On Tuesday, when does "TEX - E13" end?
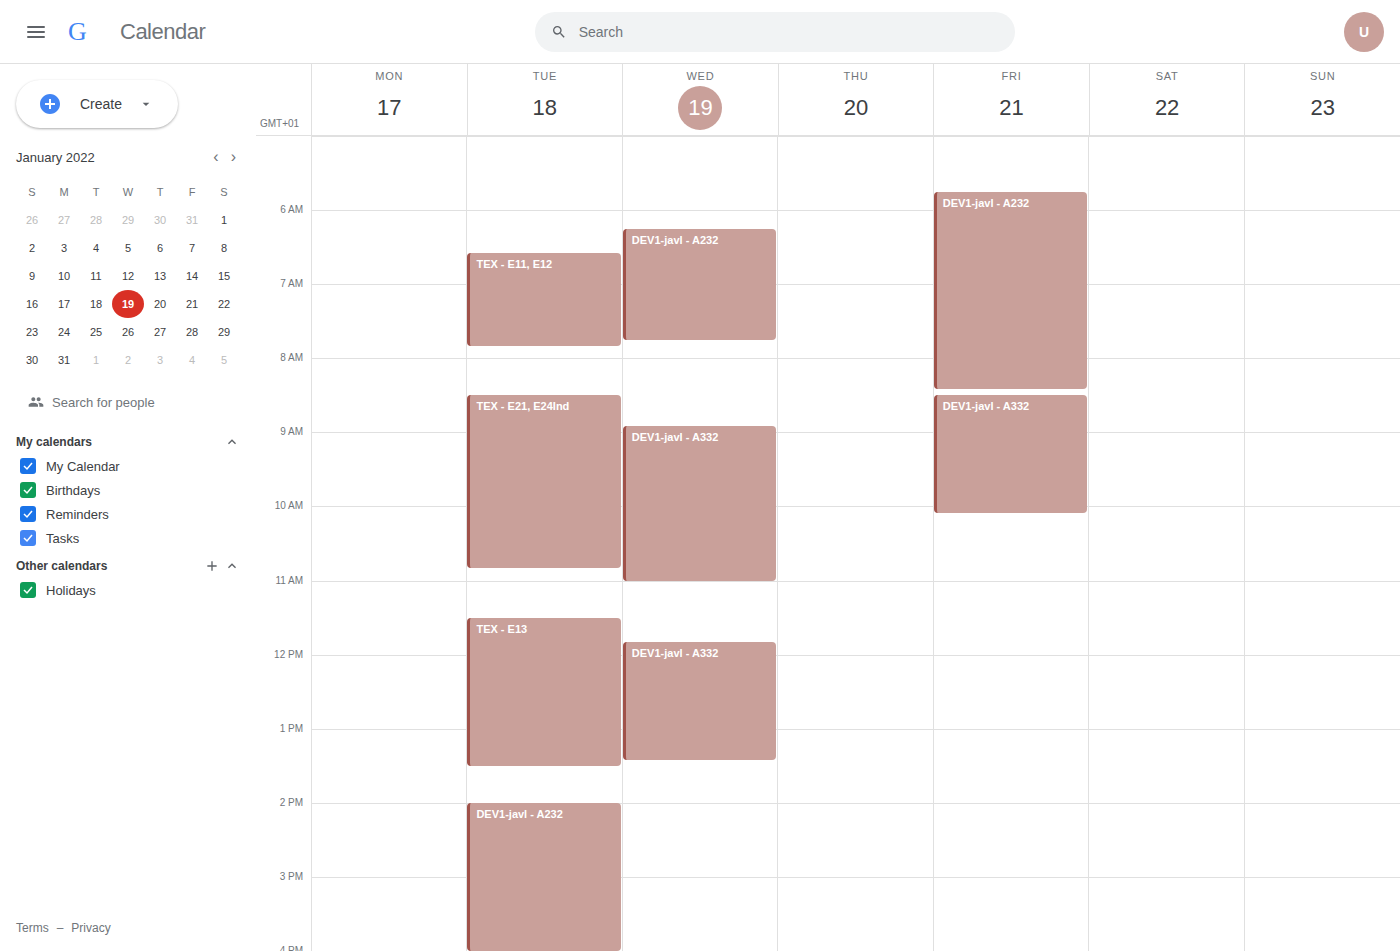
1:30 PM